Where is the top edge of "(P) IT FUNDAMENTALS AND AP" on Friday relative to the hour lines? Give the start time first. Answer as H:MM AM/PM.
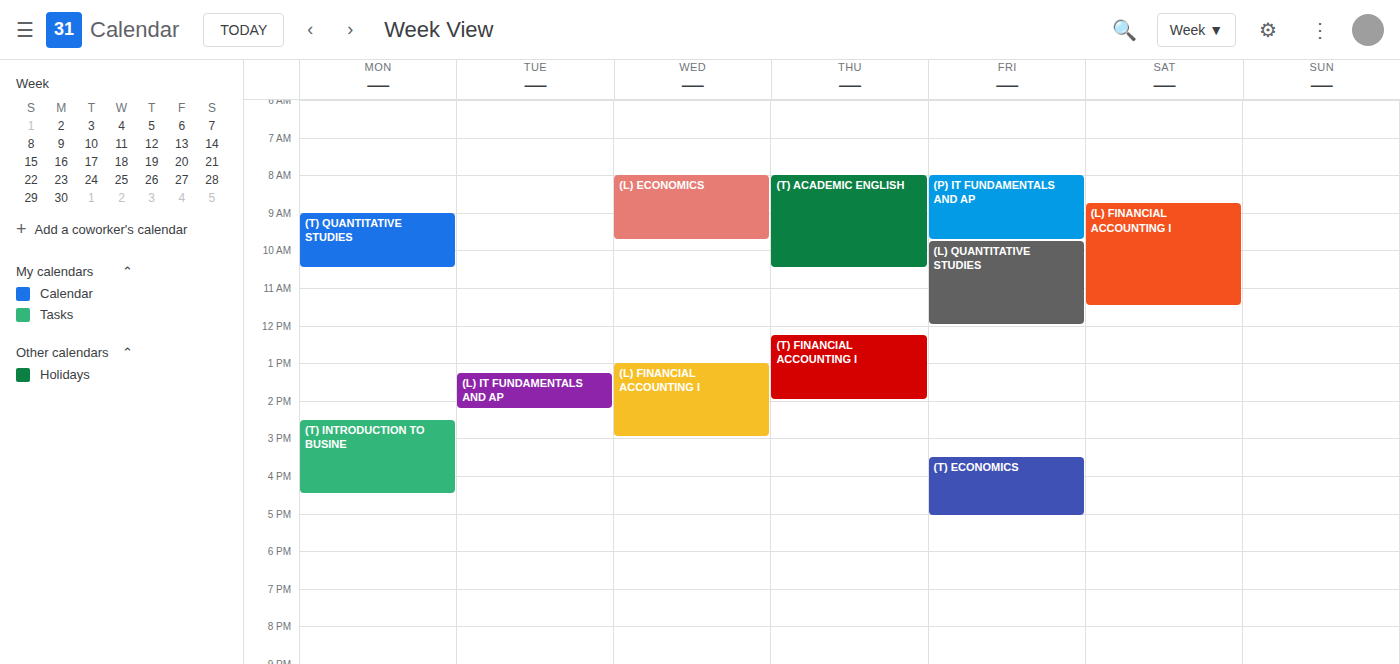
8:00 AM -- exactly on the 8 AM line.